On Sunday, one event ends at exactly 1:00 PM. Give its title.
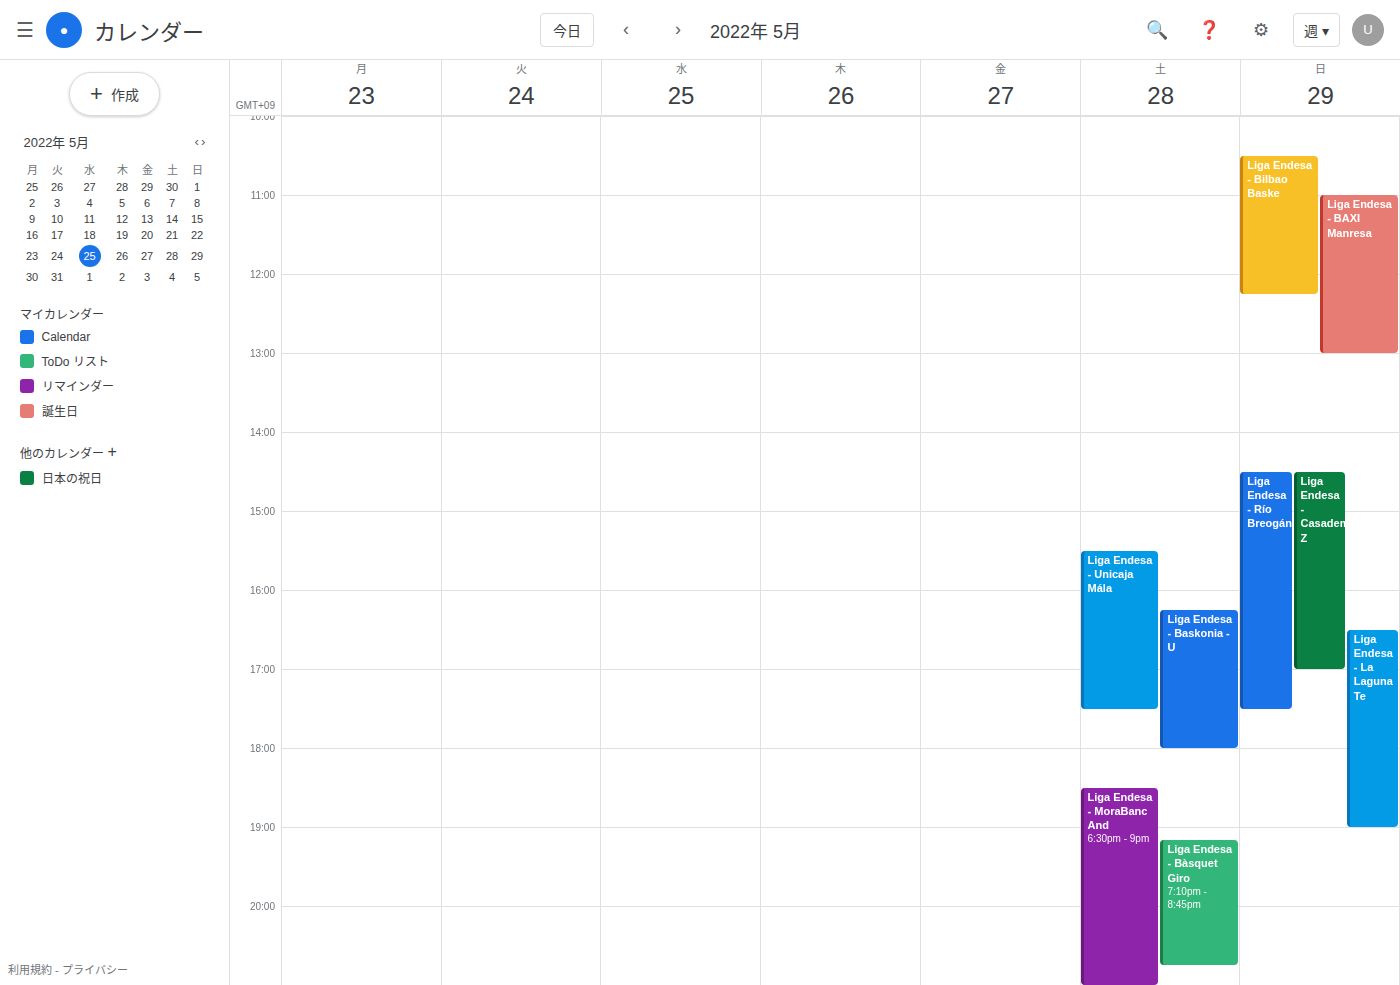
"Liga Endesa - BAXI Manresa"